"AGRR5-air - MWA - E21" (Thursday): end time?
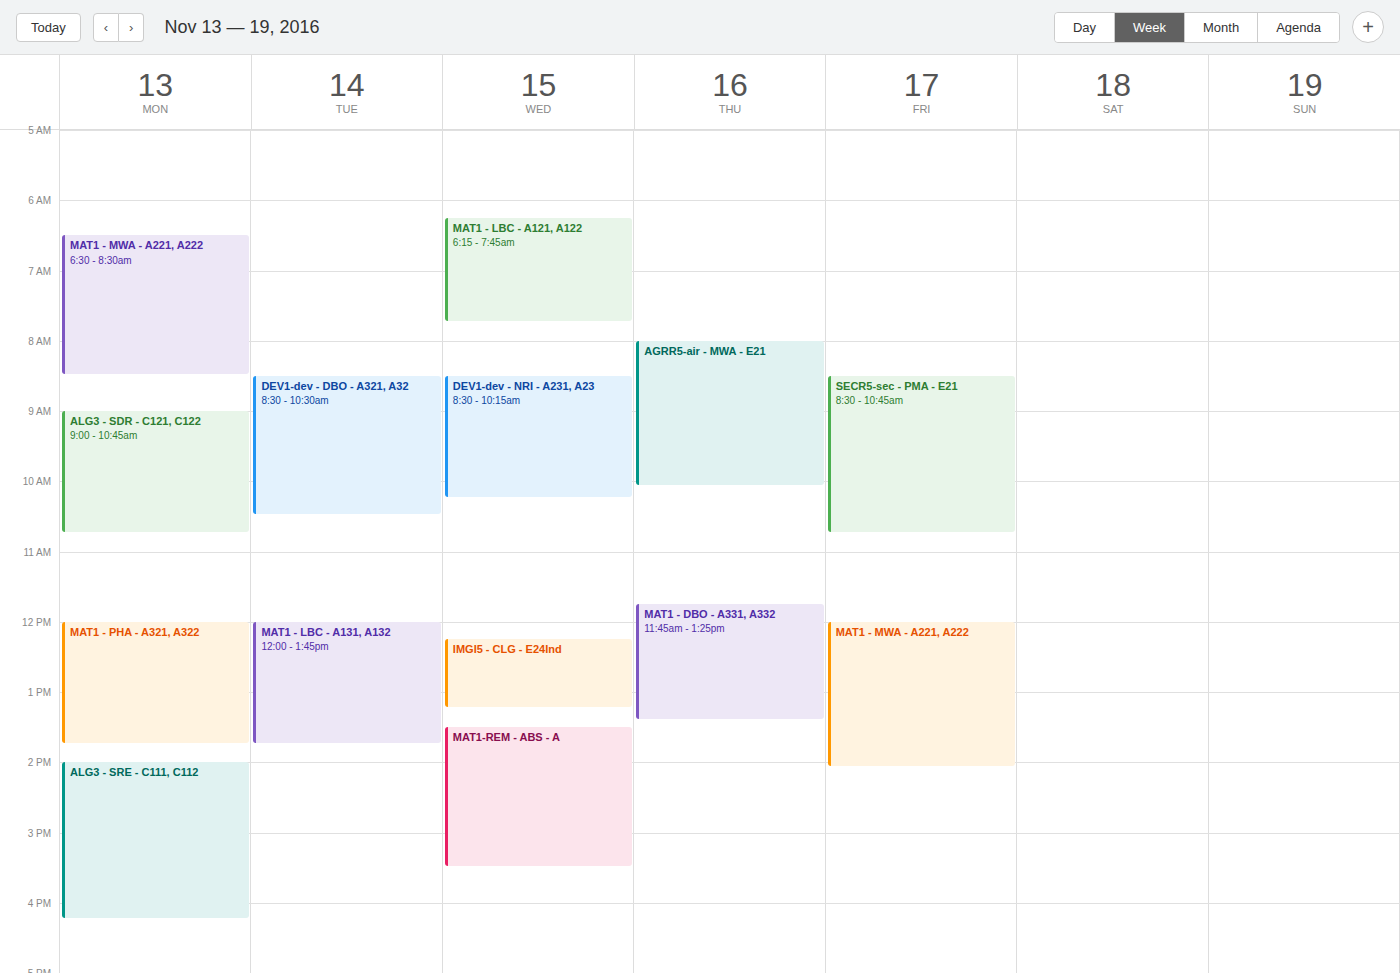
10:05 AM